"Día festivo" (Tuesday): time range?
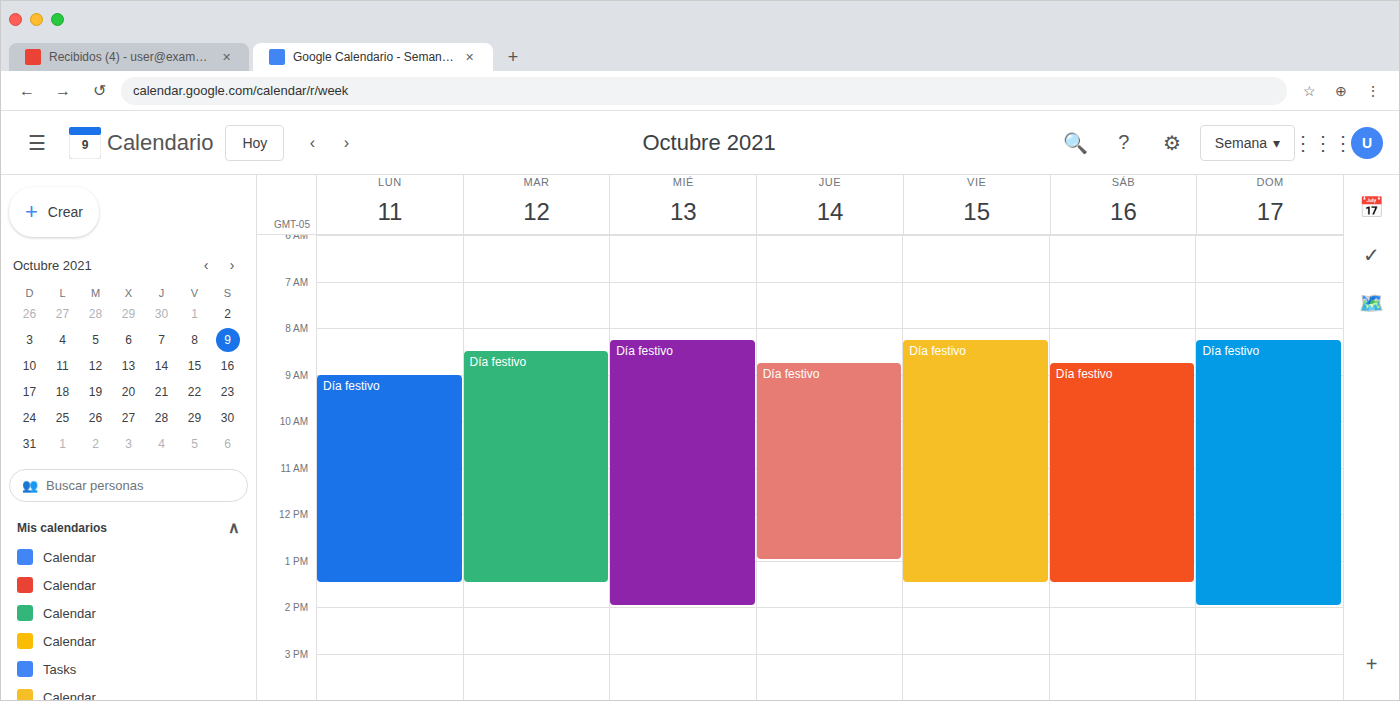
8:30 AM to 1:30 PM